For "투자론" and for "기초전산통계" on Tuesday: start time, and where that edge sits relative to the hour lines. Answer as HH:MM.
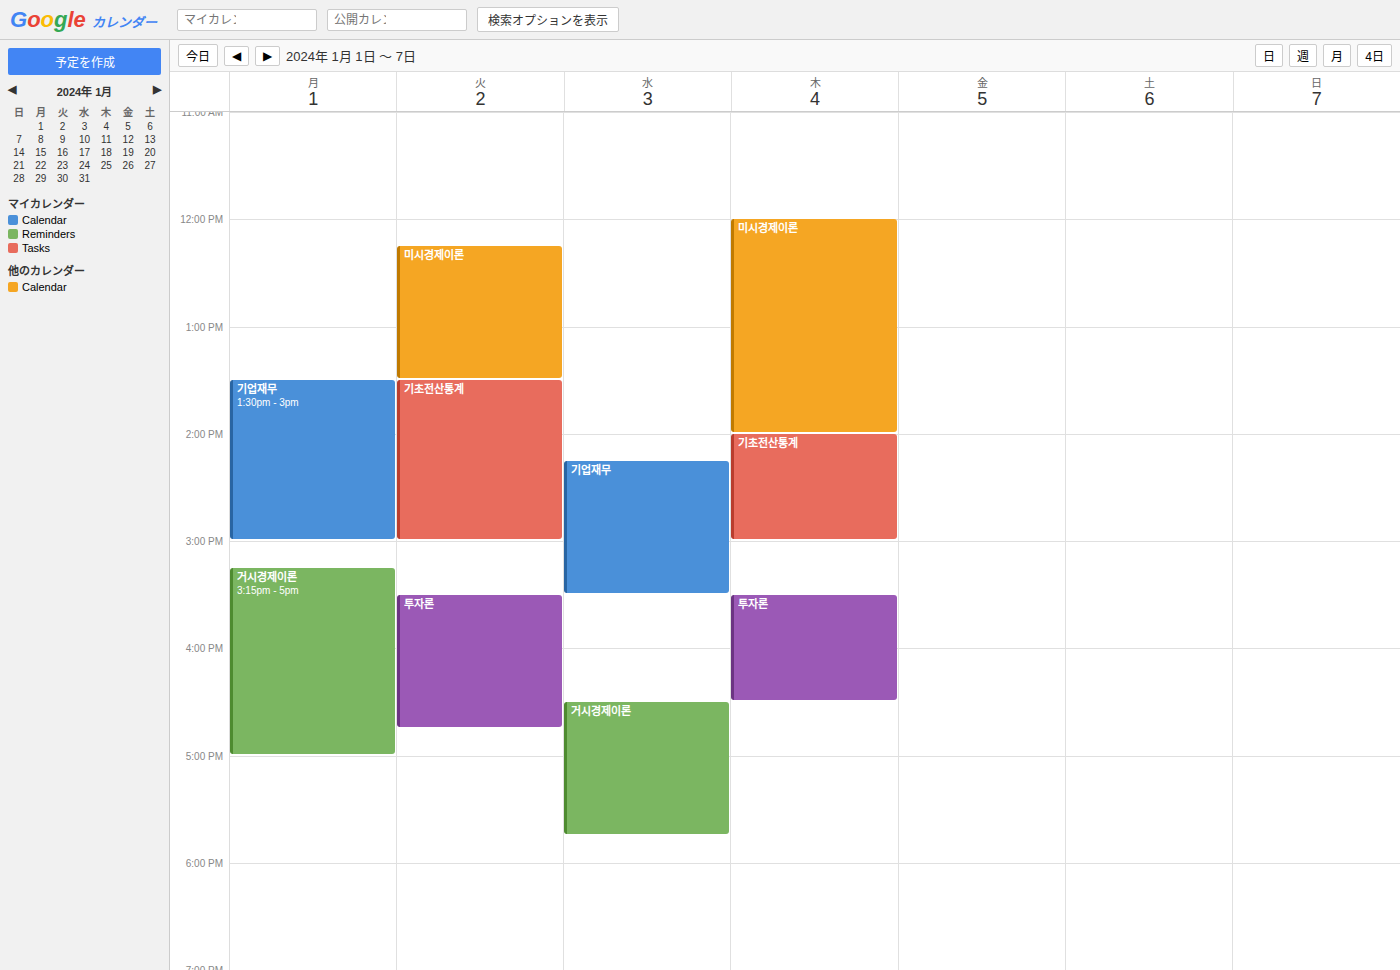
"투자론": 15:30, halfway between the 15:00 and 16:00 lines. "기초전산통계": 13:30, halfway between the 13:00 and 14:00 lines.